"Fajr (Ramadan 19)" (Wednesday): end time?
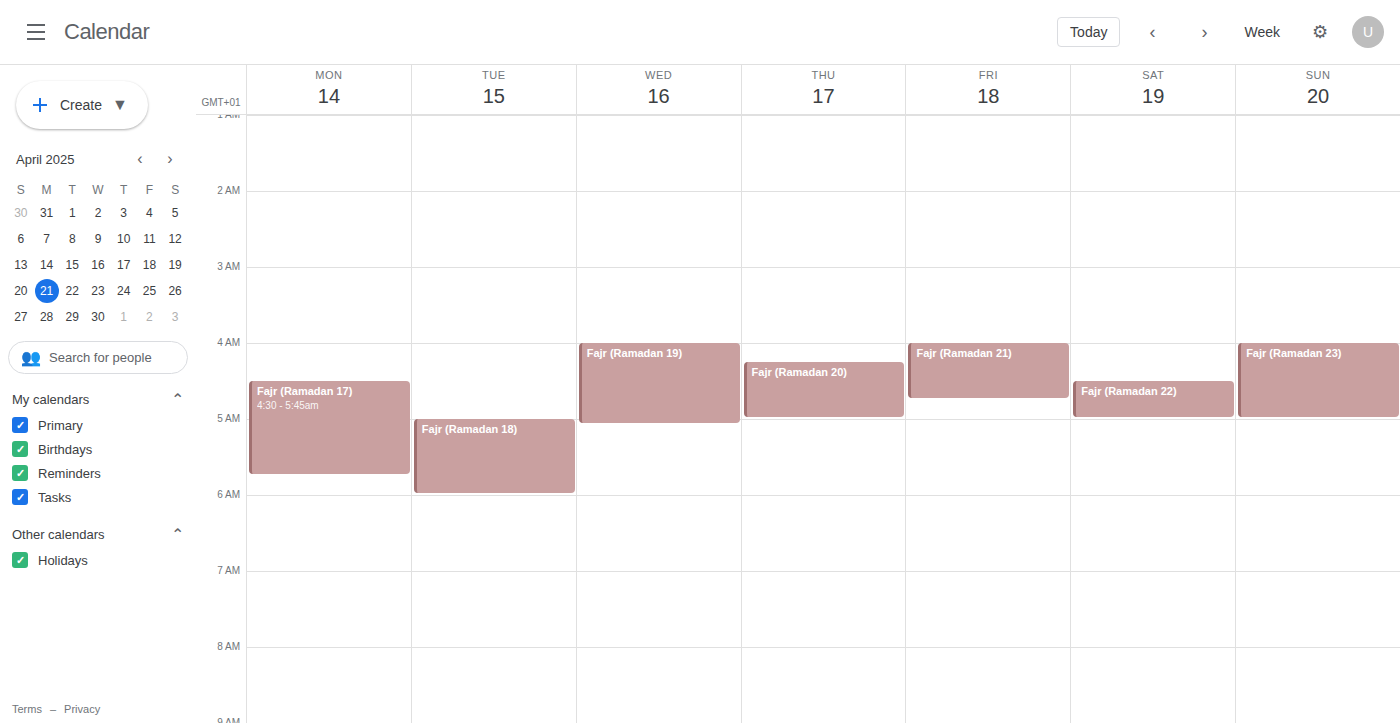
5:05 AM